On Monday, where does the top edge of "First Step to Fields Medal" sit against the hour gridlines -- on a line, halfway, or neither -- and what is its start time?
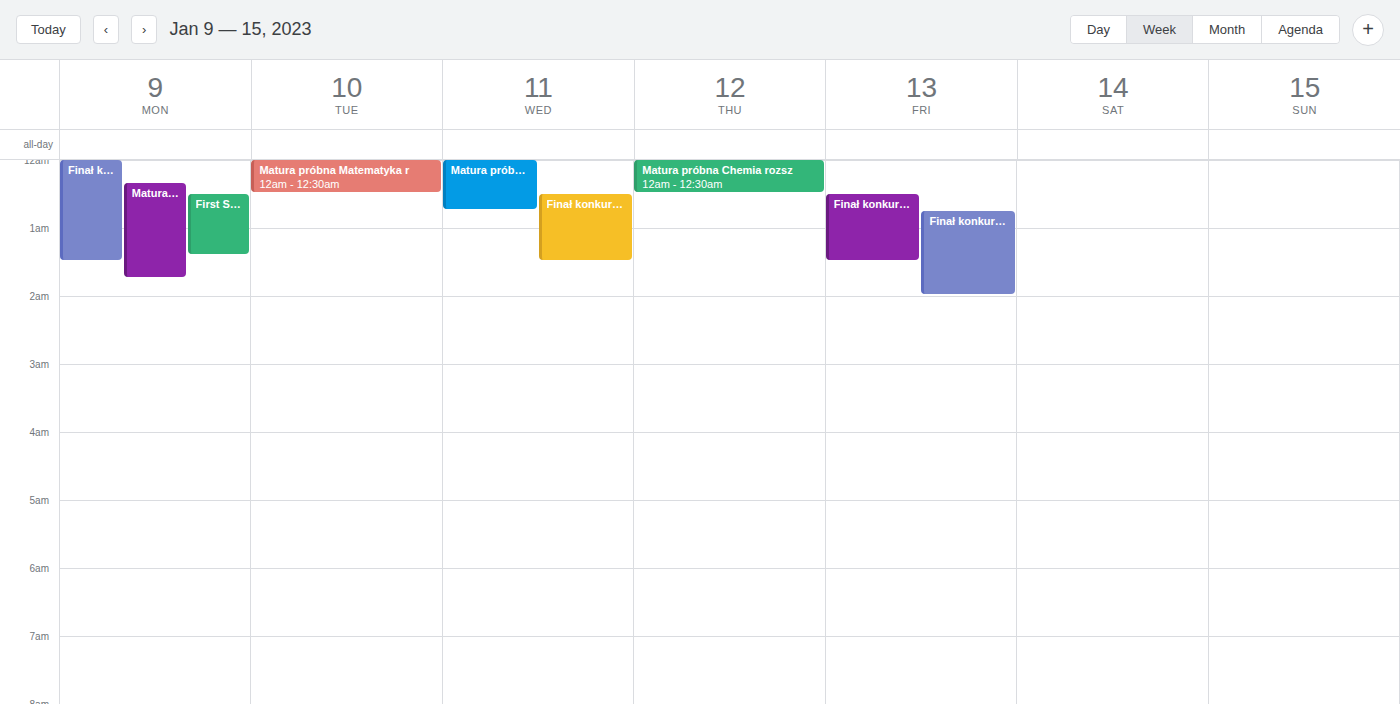
12:30 AM -- halfway between the 12 AM and 1 AM lines.